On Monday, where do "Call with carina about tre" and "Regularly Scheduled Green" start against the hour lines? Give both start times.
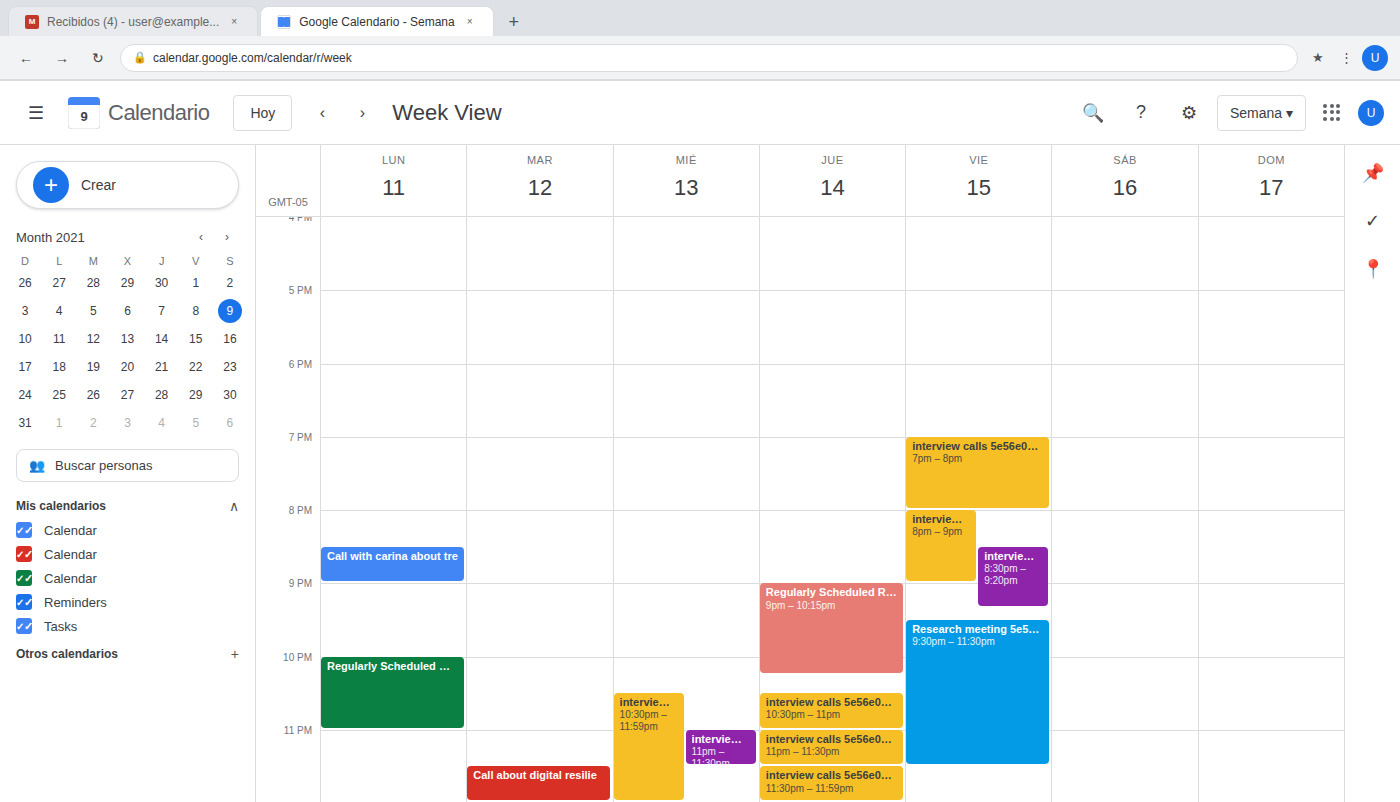
"Call with carina about tre": 8:30 PM, halfway between the 8 PM and 9 PM lines. "Regularly Scheduled Green": 10:00 PM, exactly on the 10 PM line.